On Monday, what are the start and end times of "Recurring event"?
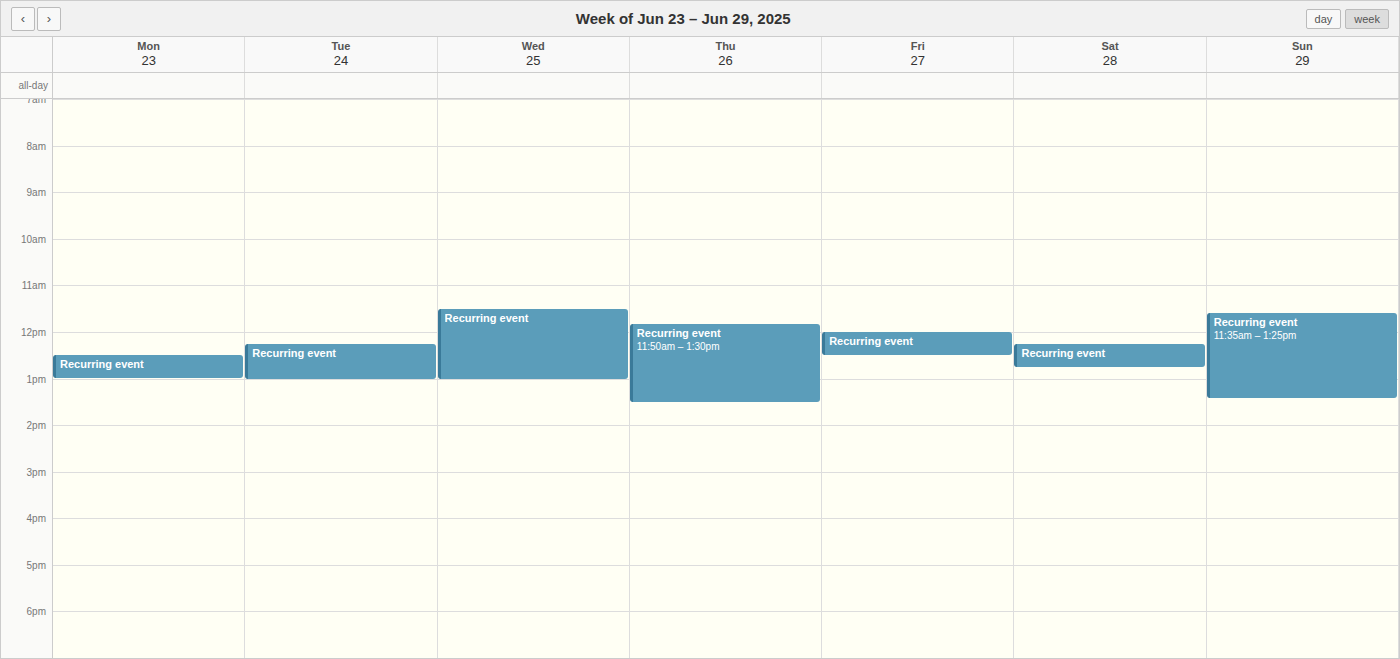
12:30 PM to 1:00 PM